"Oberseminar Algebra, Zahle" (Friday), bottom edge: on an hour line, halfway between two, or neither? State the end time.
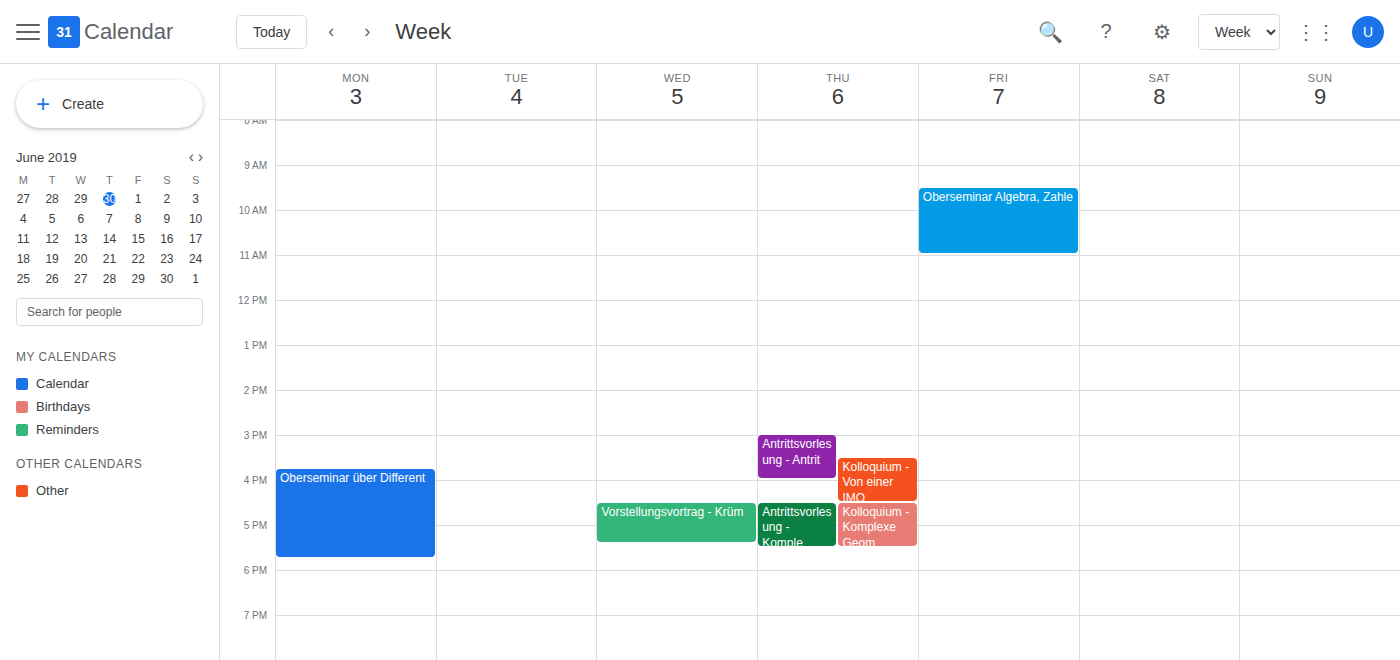
11:00 AM -- exactly on the 11 AM line.